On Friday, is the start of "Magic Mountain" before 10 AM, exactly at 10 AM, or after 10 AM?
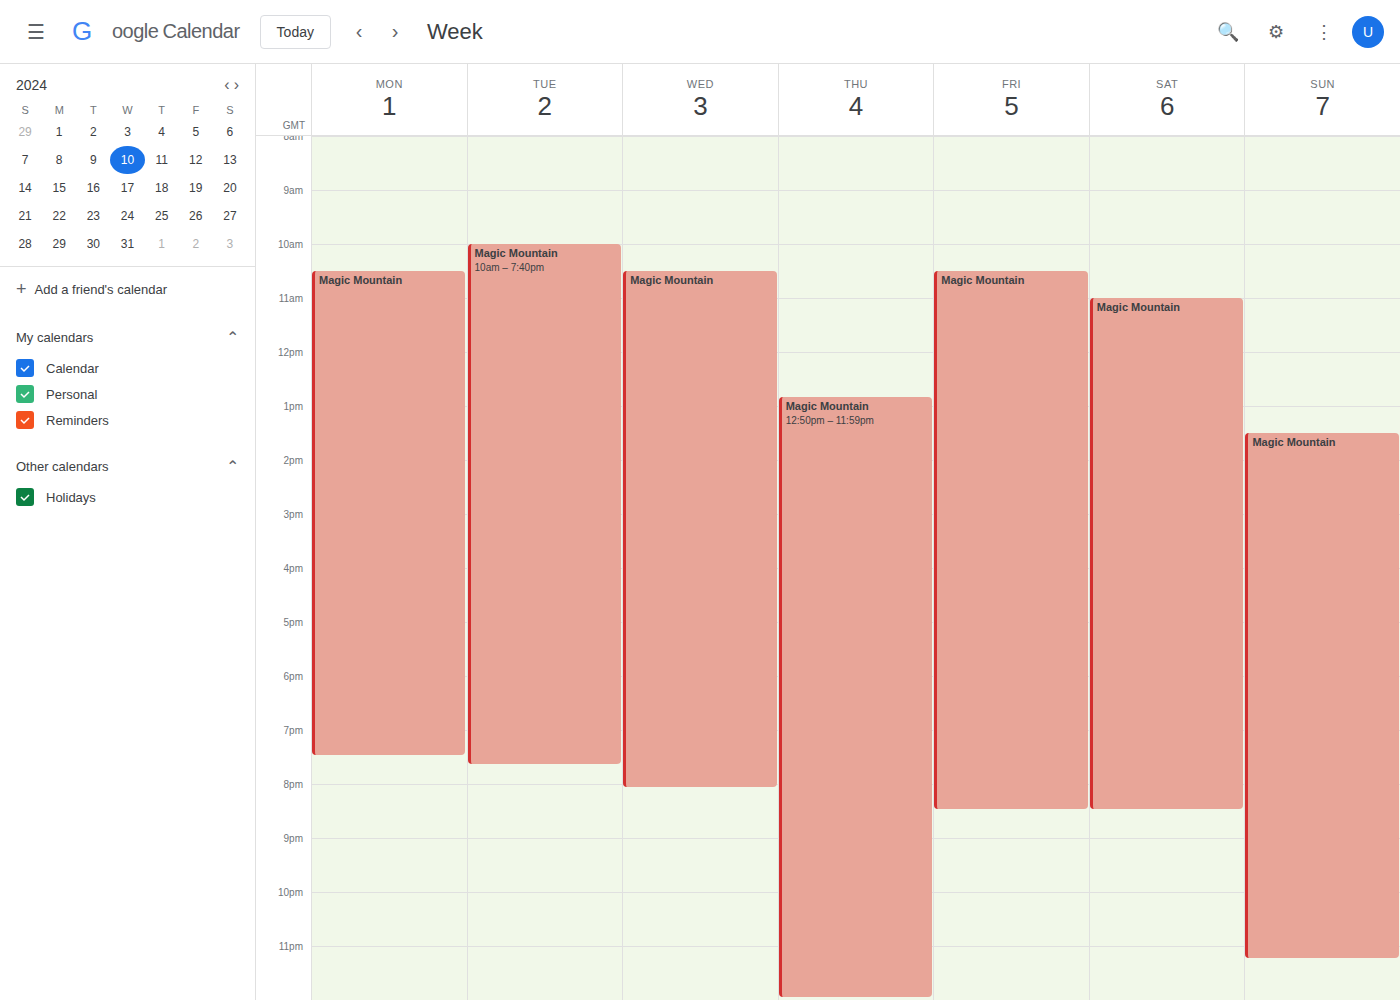
10:30 AM -- after 10 AM, 30 minutes below the 10 AM line.